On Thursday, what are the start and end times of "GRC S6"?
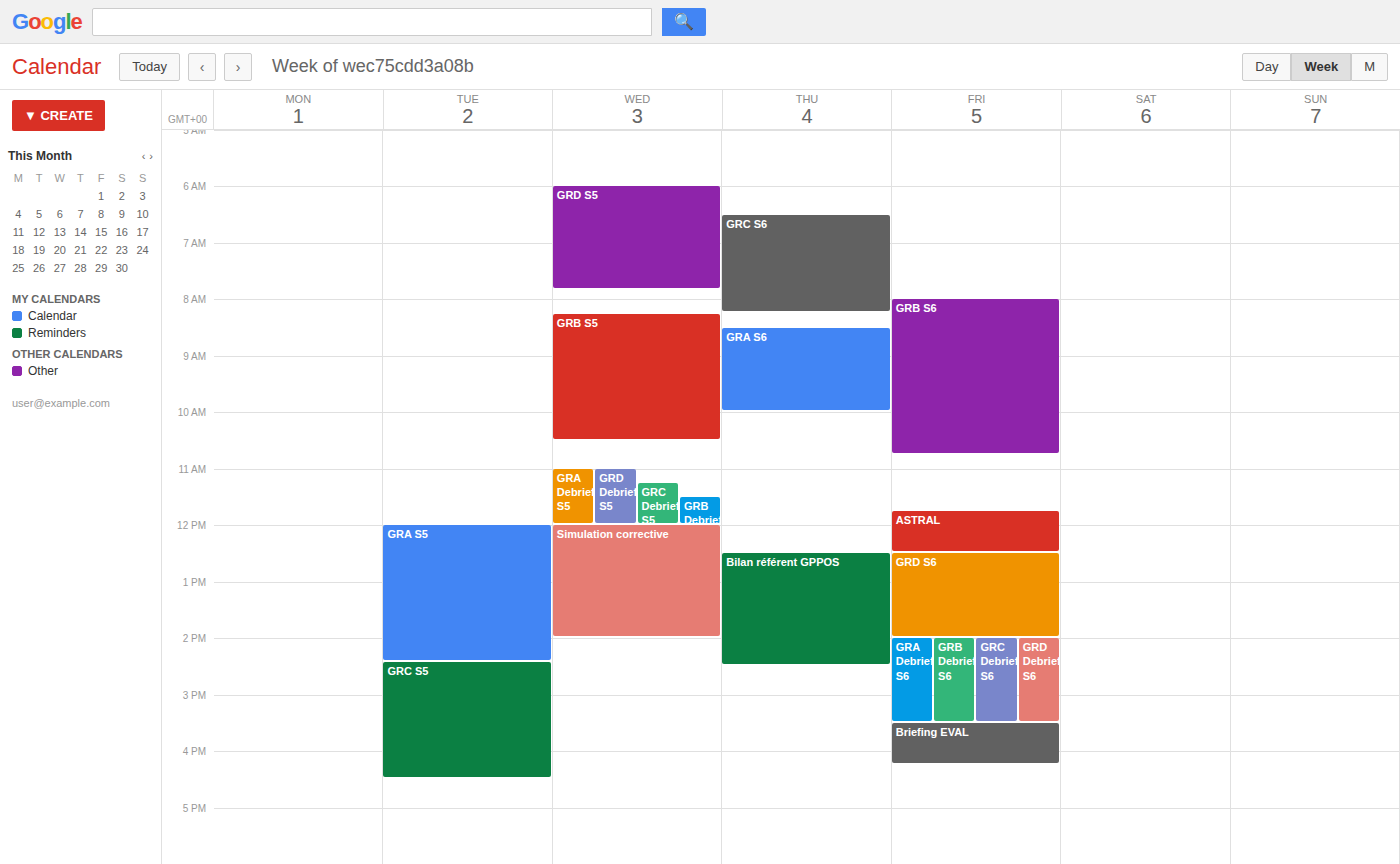
6:30 AM to 8:15 AM